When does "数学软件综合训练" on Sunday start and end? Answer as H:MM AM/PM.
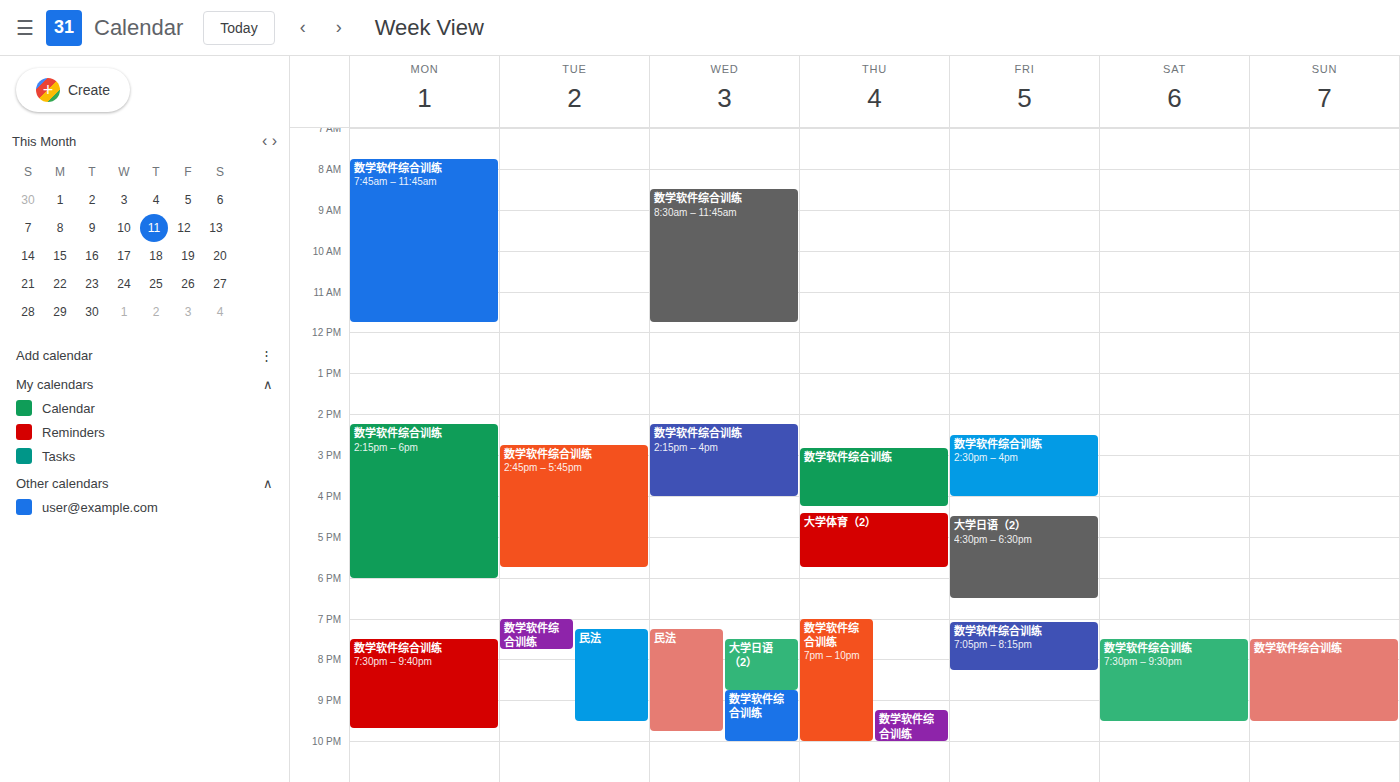
7:30 PM to 9:30 PM